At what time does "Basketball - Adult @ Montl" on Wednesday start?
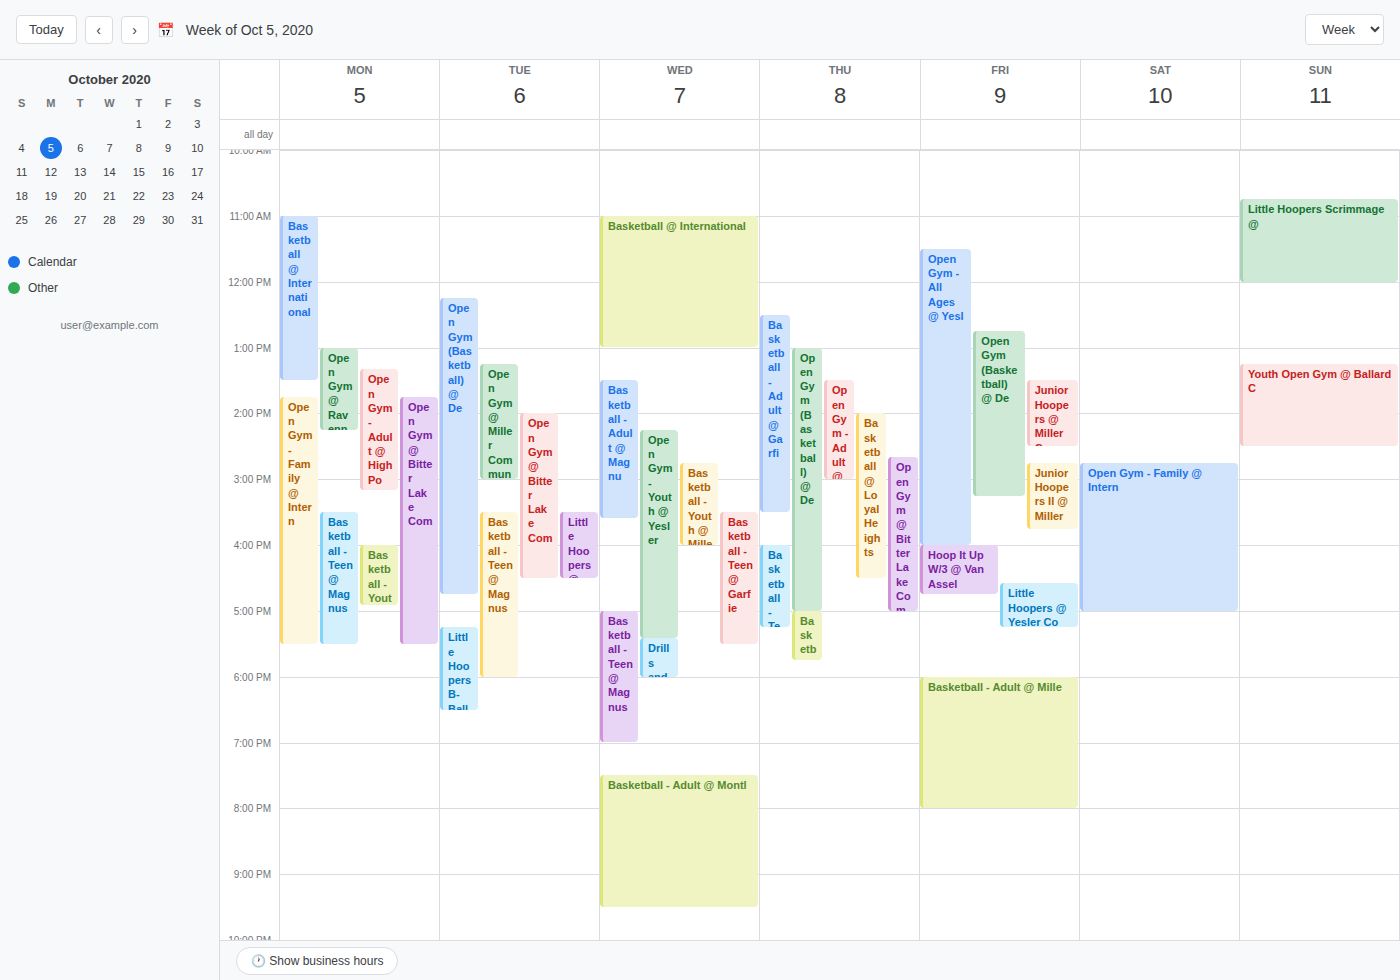
7:30 PM